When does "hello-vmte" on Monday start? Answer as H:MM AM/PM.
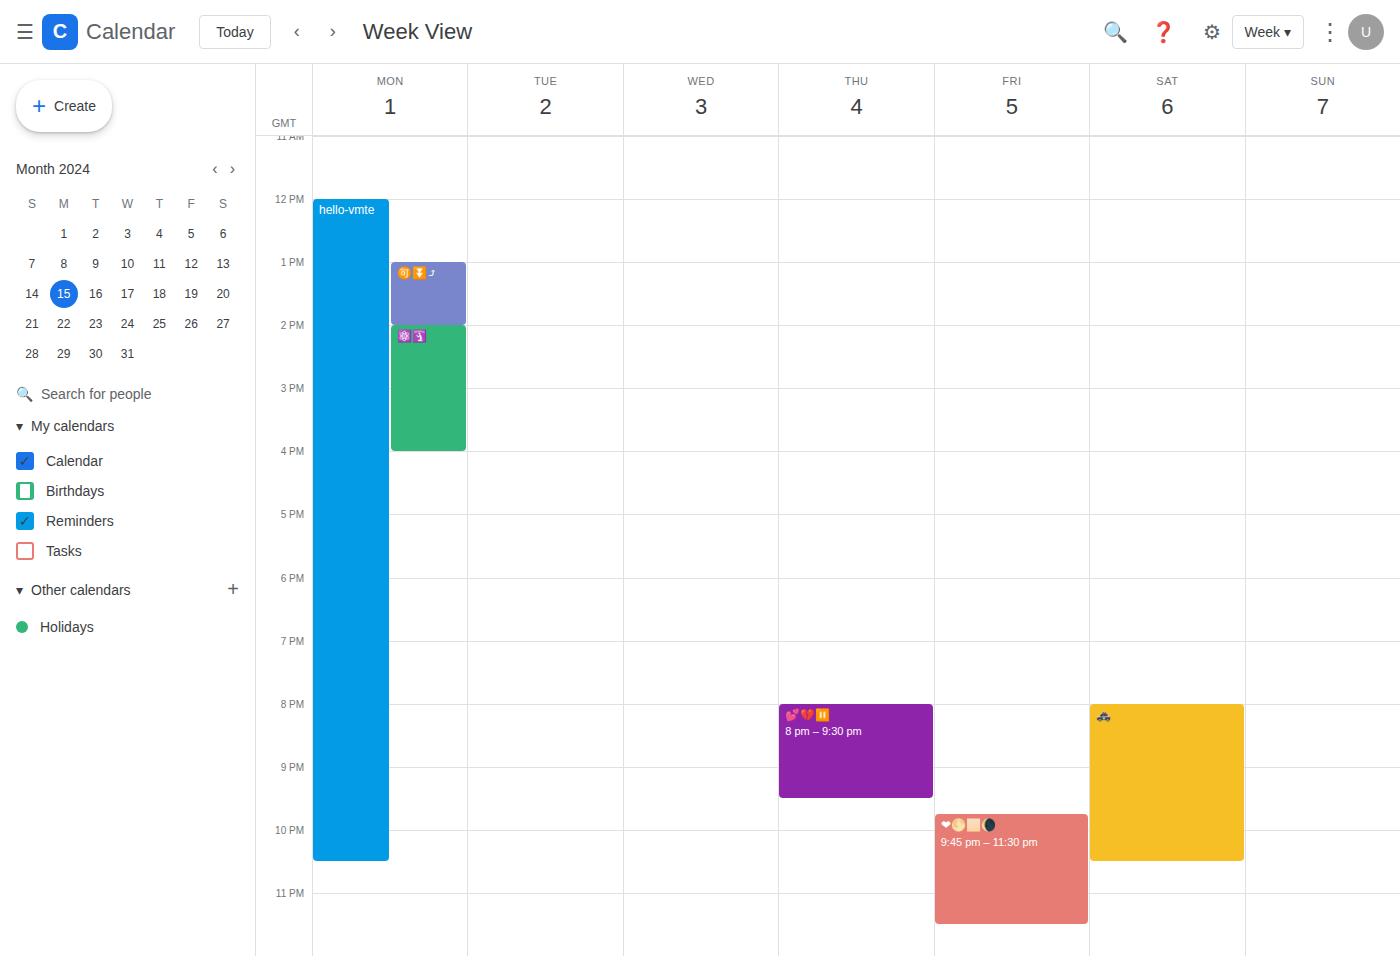
12:00 PM